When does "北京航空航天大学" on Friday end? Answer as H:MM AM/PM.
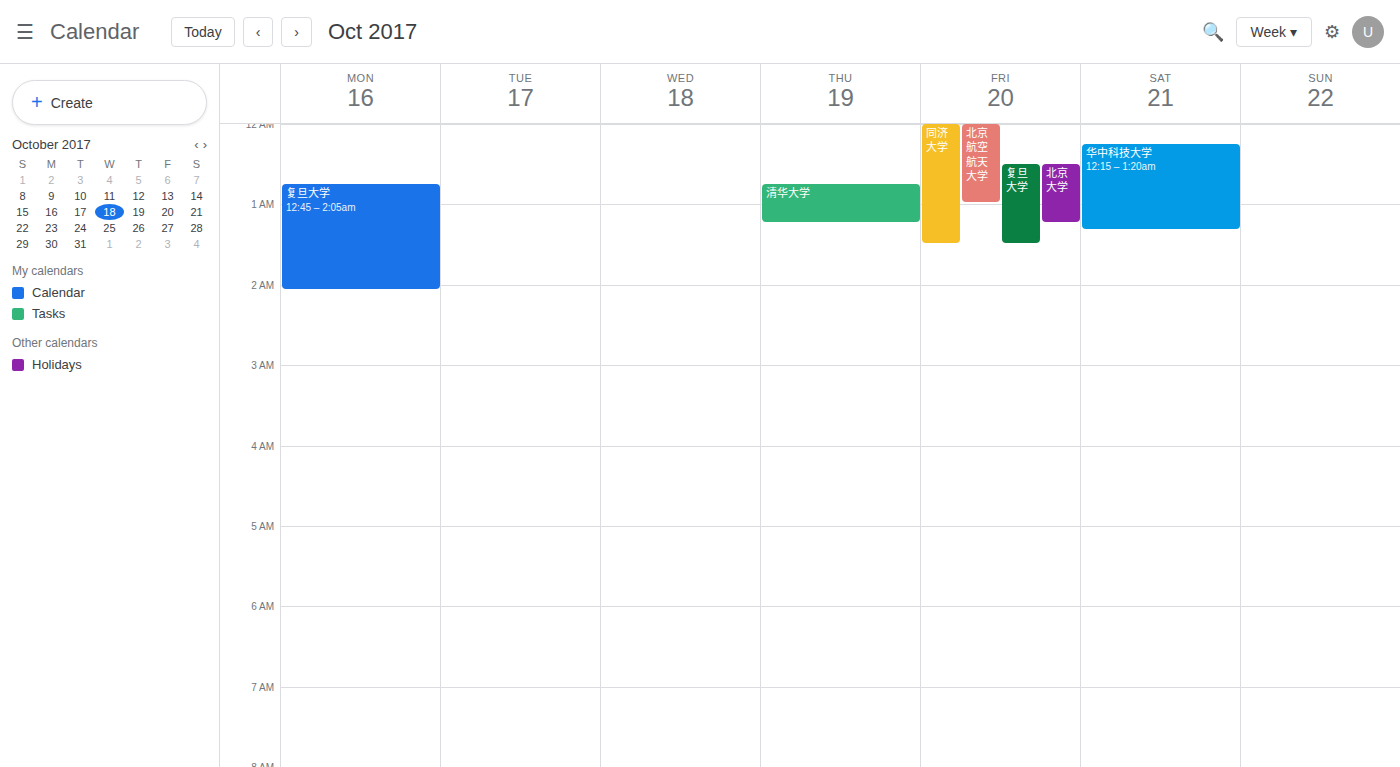
1:00 AM